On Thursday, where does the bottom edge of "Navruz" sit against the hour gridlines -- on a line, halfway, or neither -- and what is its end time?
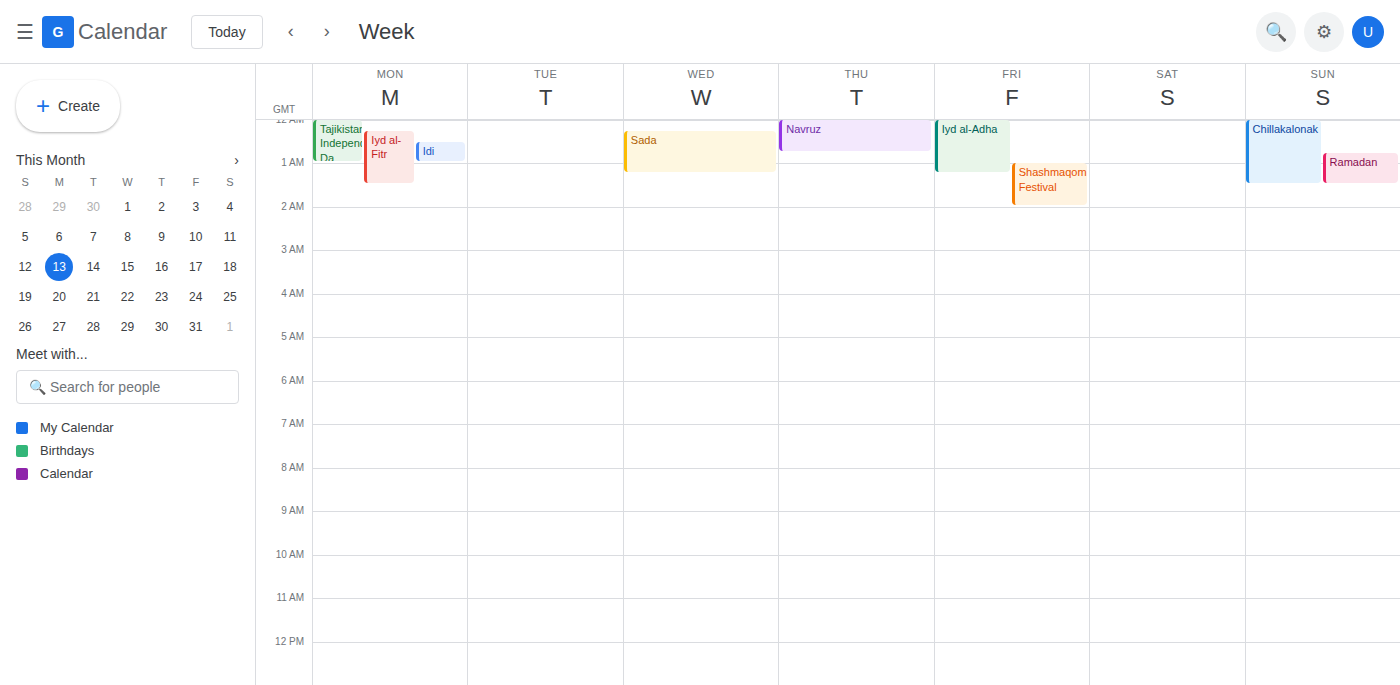
12:45 AM -- neither: three quarters of the way from the 12 AM line to the 1 AM line.